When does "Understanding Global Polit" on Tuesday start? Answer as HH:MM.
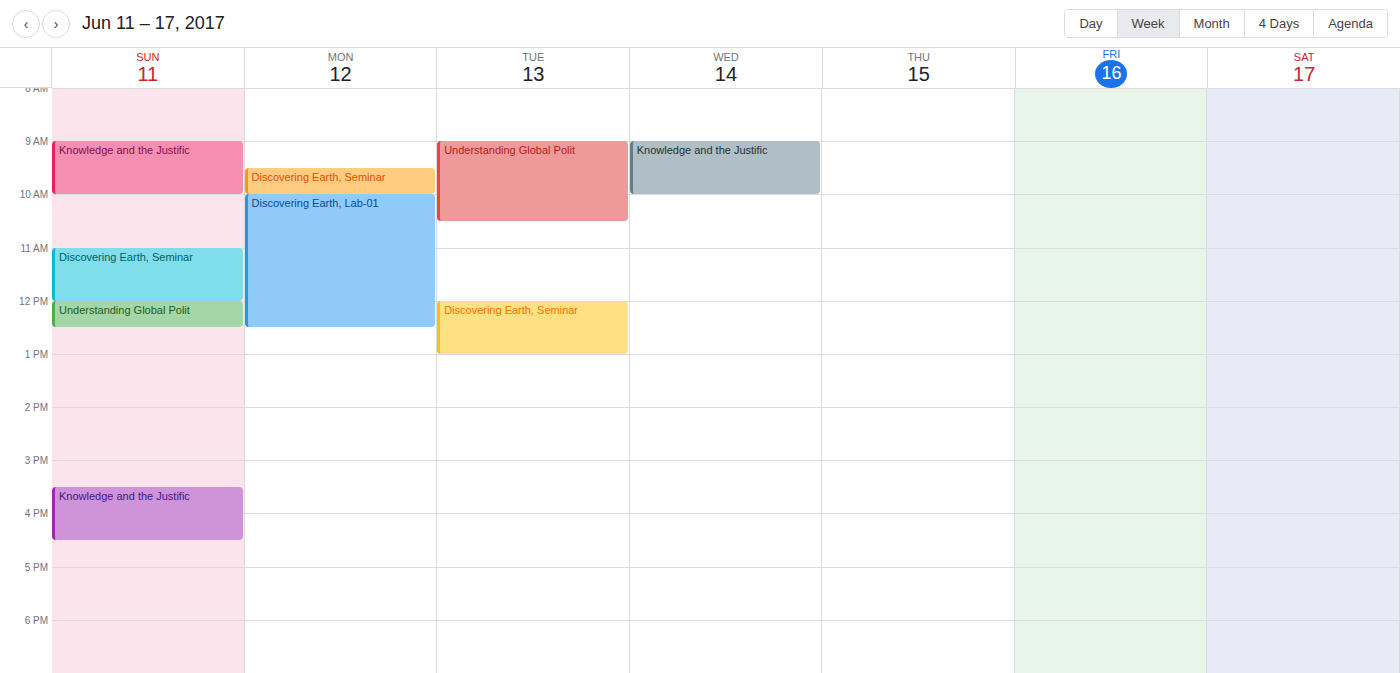
09:00